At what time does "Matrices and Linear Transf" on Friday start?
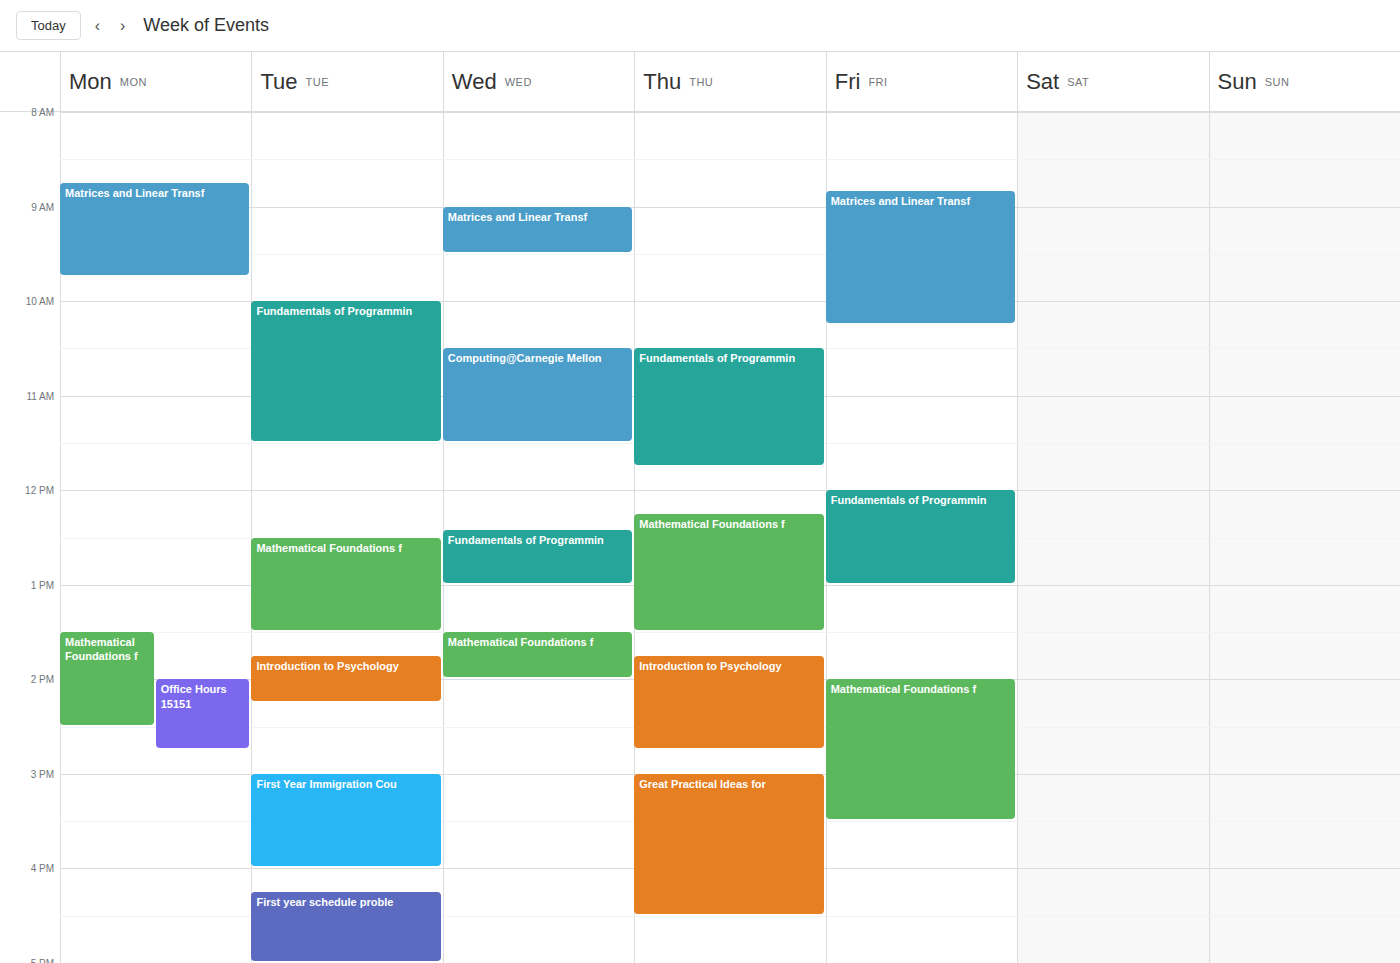
8:50 AM